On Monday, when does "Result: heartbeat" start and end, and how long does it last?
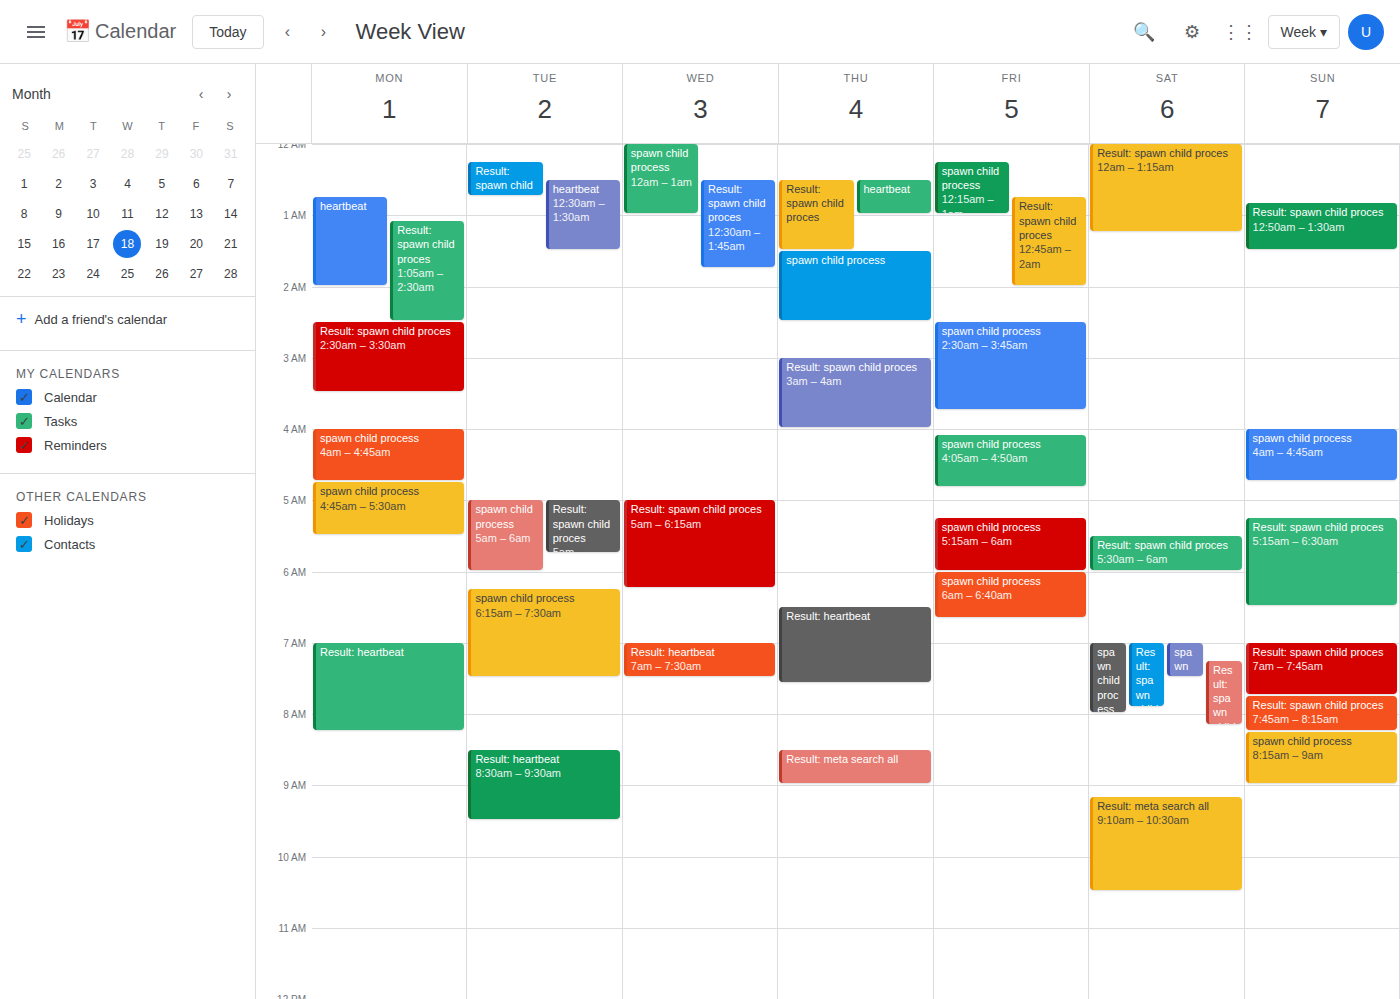
7:00 AM to 8:15 AM, 1 hour 15 minutes